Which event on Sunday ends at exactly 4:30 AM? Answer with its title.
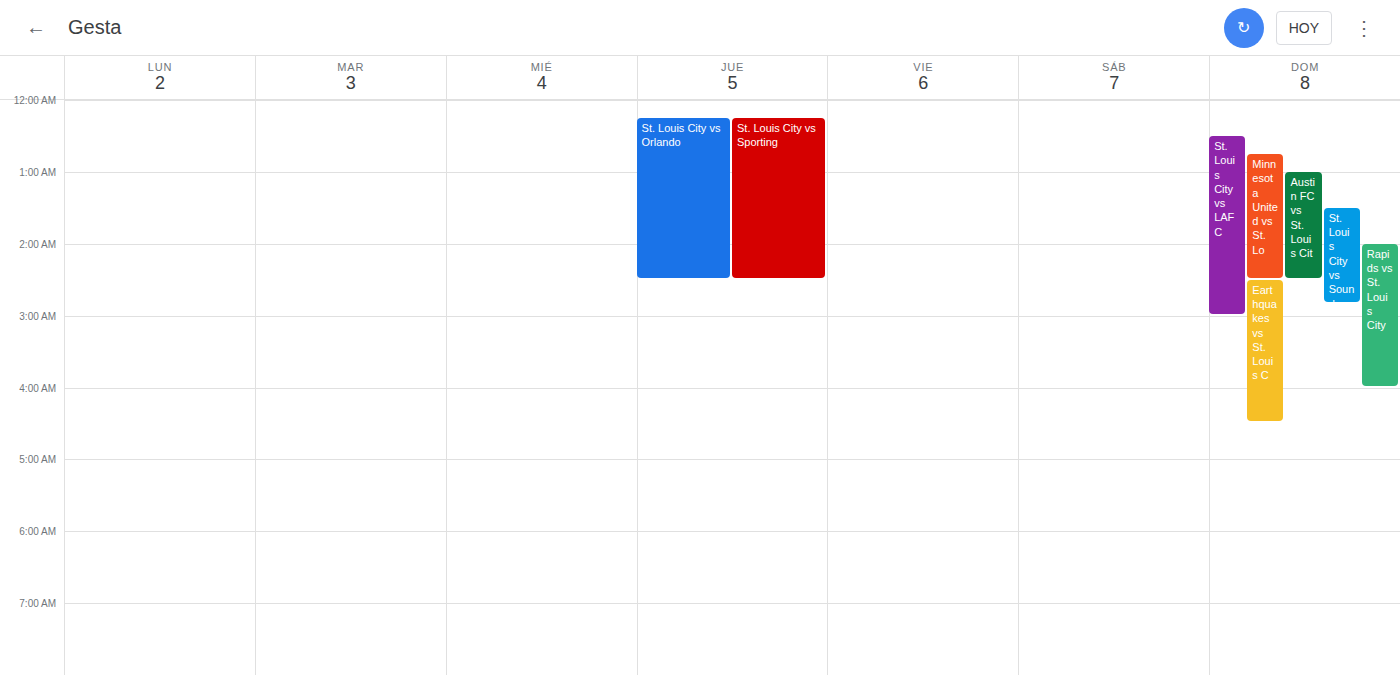
"Earthquakes vs St. Louis C"